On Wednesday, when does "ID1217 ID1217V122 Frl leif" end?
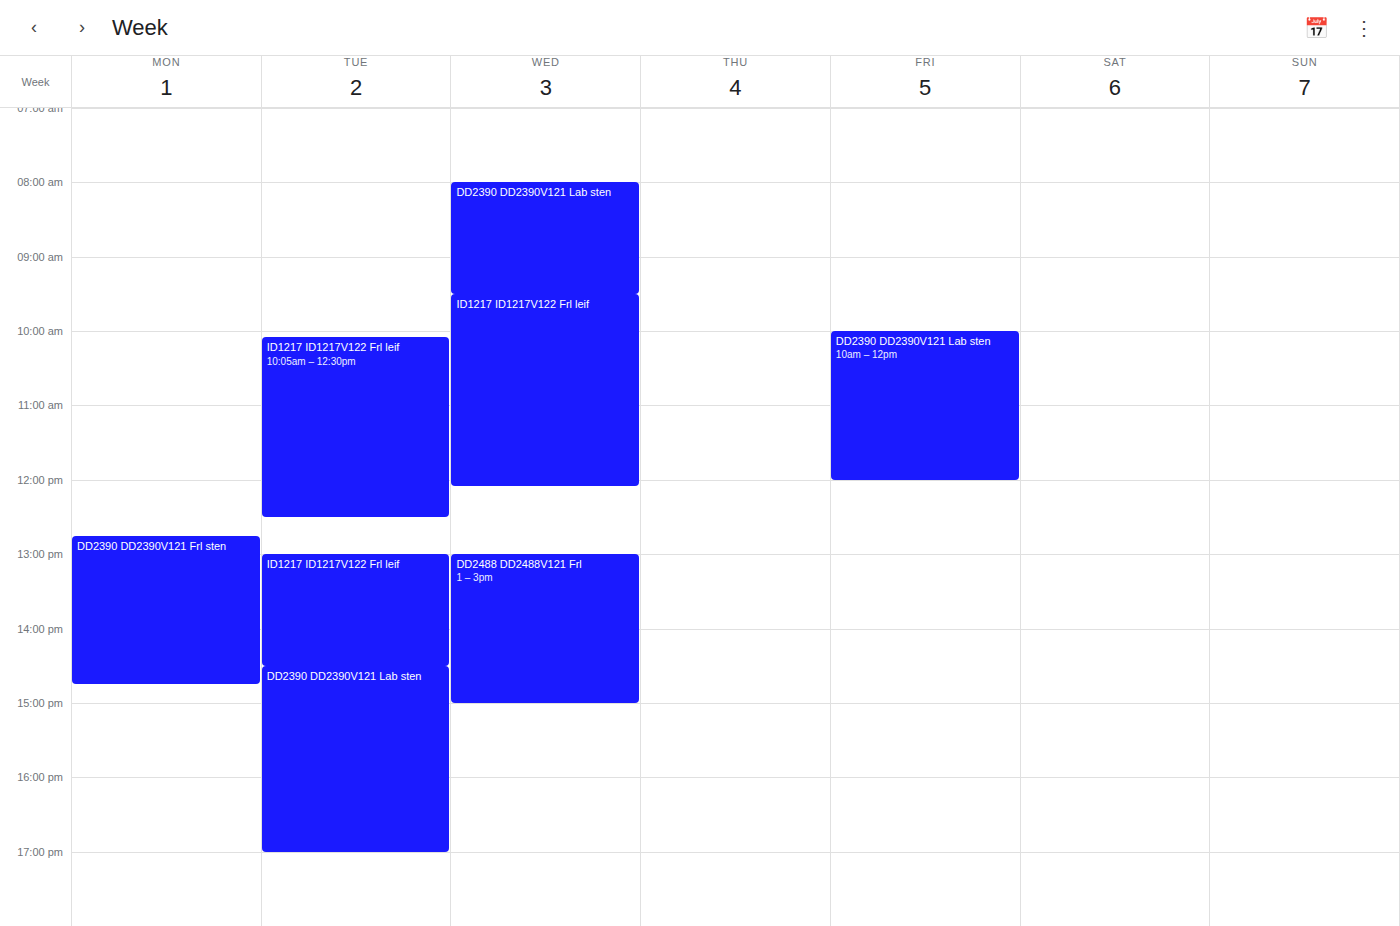
12:05 PM